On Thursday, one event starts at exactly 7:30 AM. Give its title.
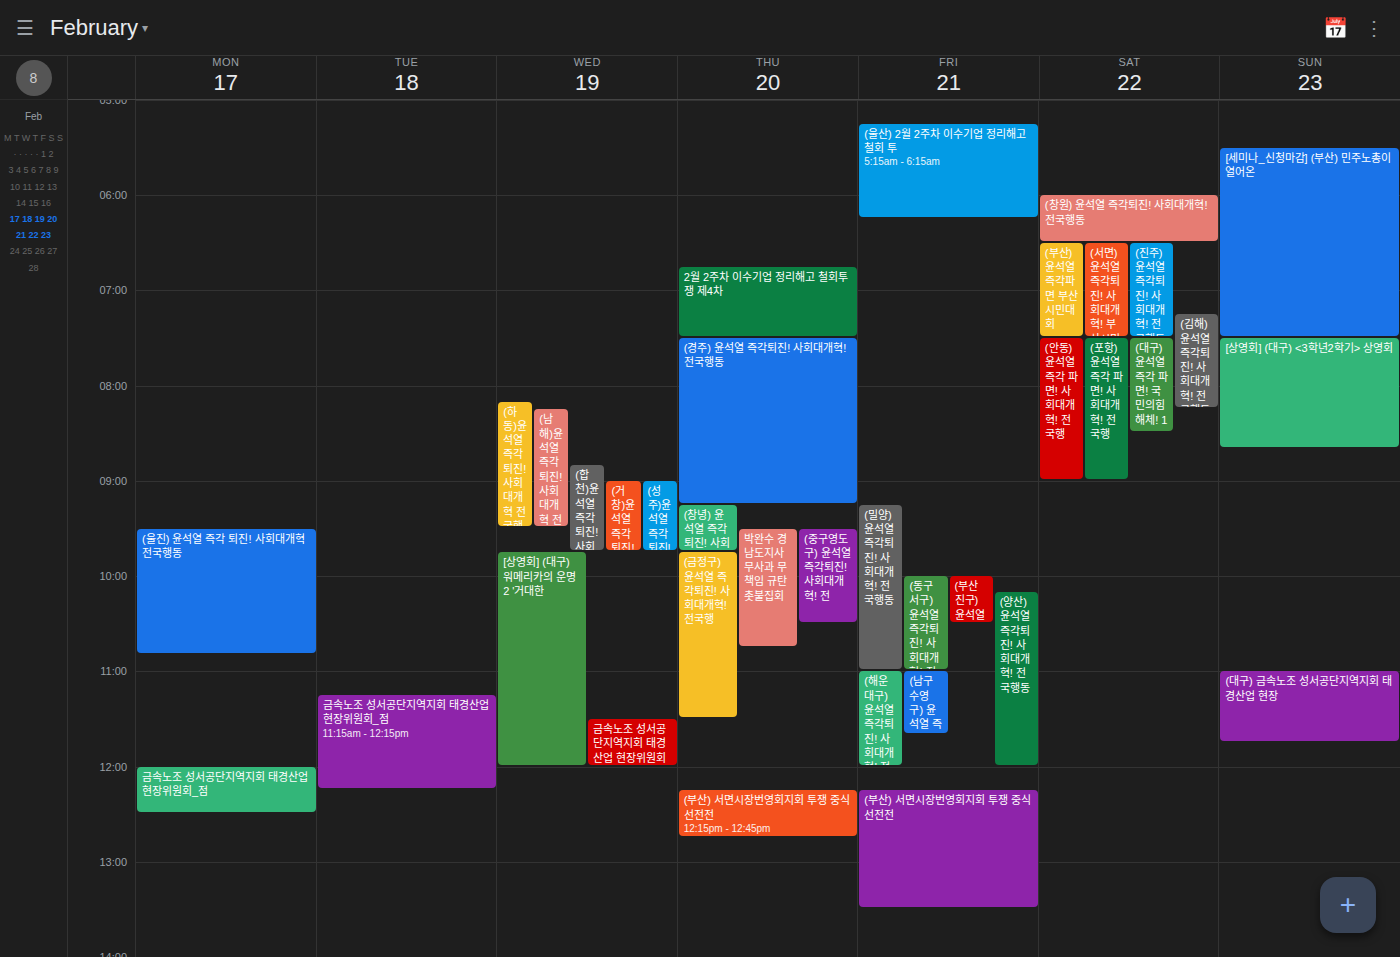
"(경주) 윤석열 즉각퇴진! 사회대개혁! 전국행동"